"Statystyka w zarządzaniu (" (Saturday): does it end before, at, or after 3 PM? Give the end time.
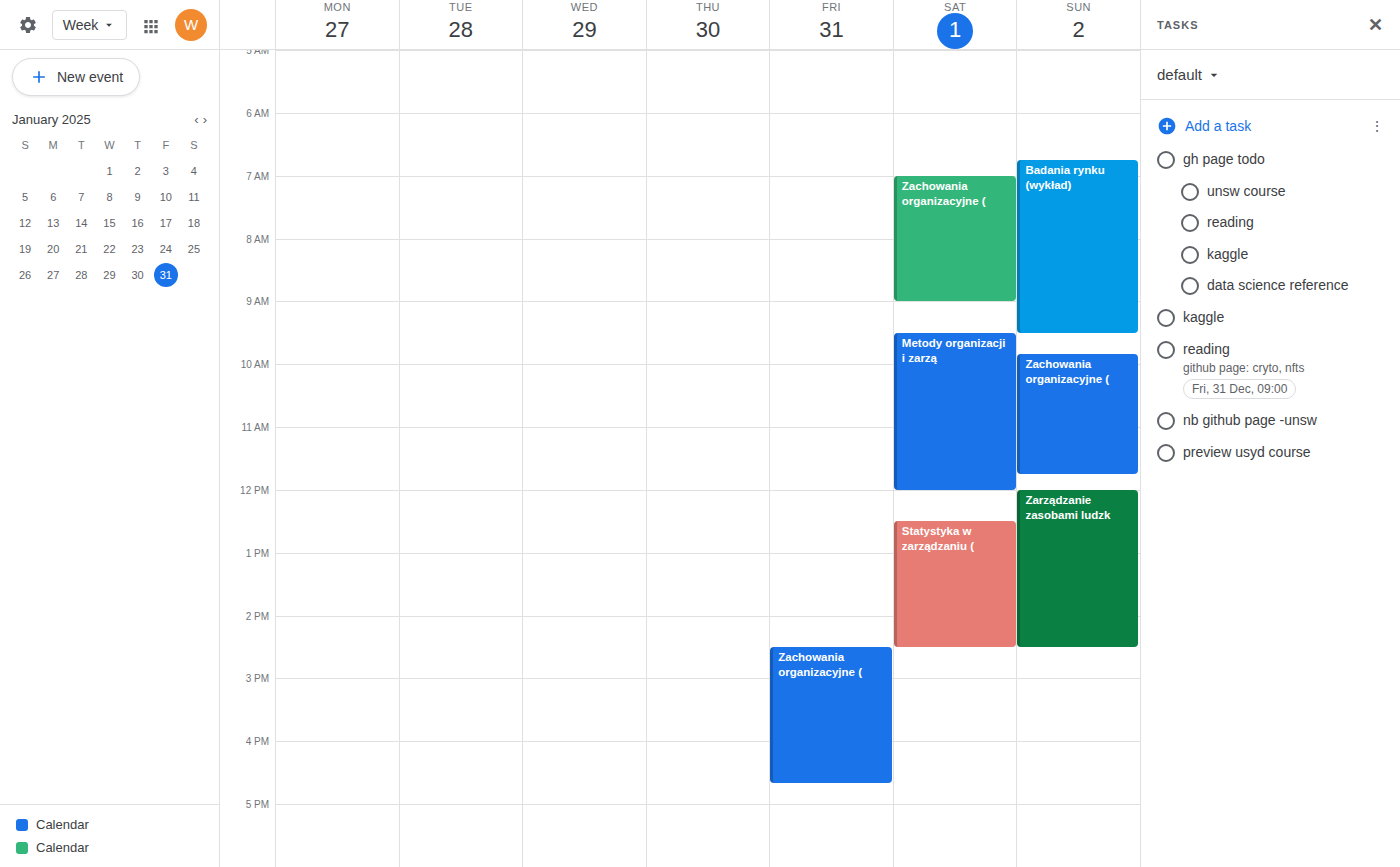
2:30 PM -- before 3 PM, 30 minutes above the 3 PM line.